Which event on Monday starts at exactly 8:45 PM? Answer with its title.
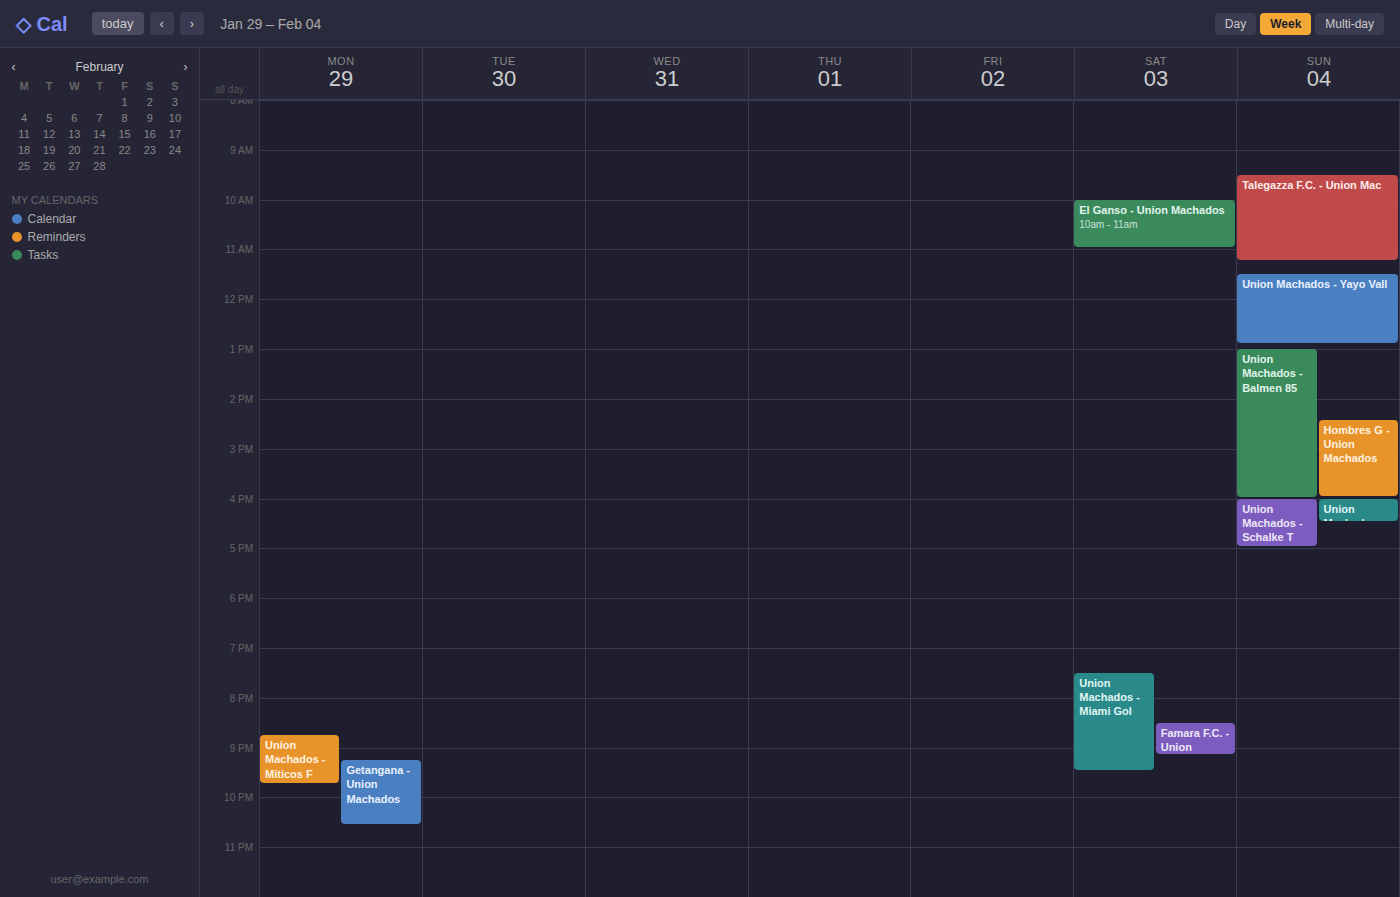
"Union Machados - Miticos F"